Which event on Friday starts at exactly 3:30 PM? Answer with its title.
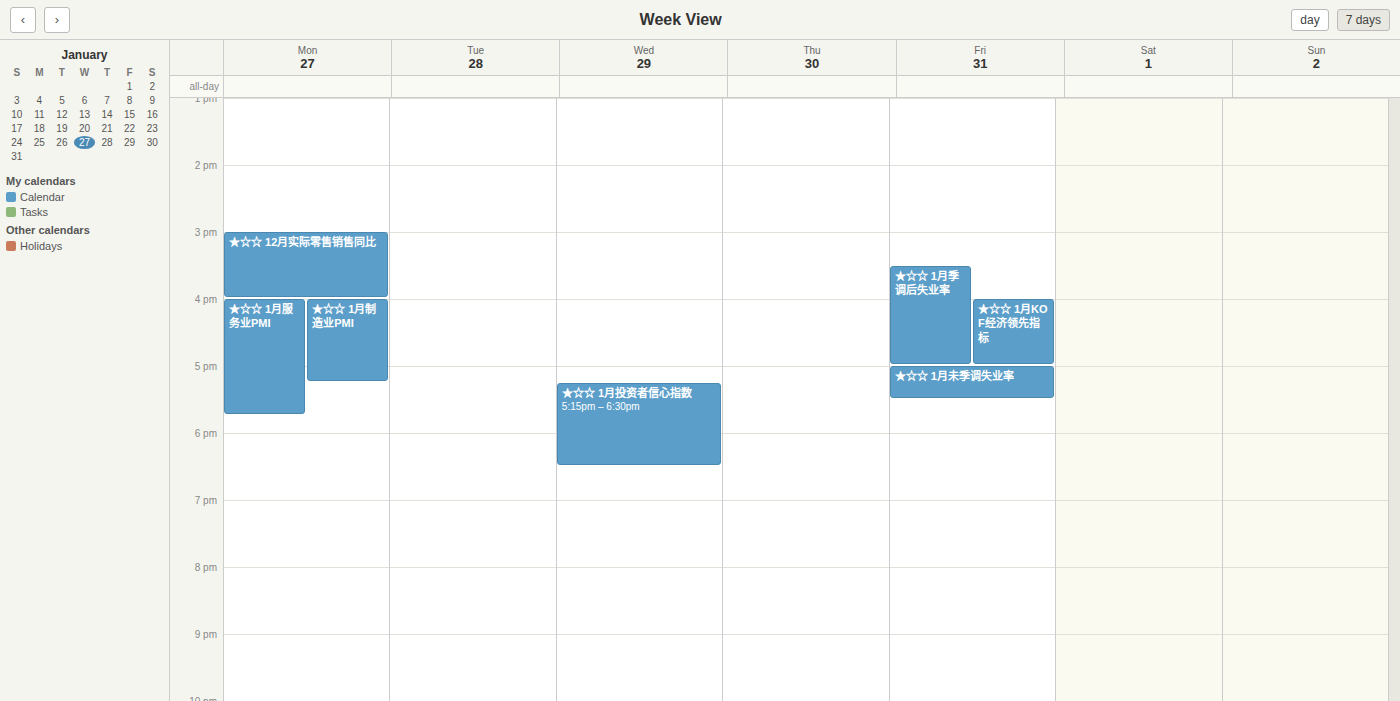
"★☆☆ 1月季调后失业率"